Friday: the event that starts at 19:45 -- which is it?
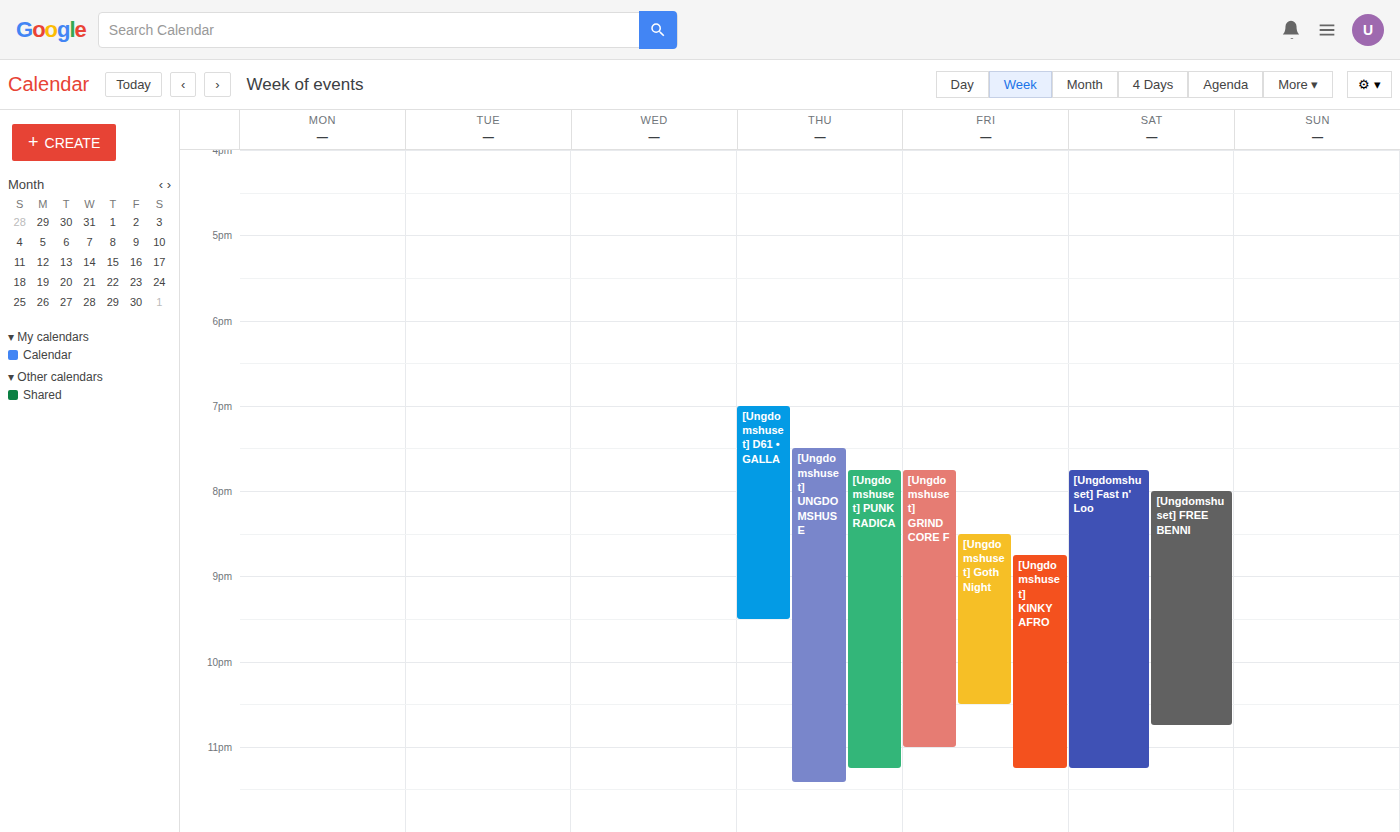
"[Ungdomshuset] GRINDCORE F"